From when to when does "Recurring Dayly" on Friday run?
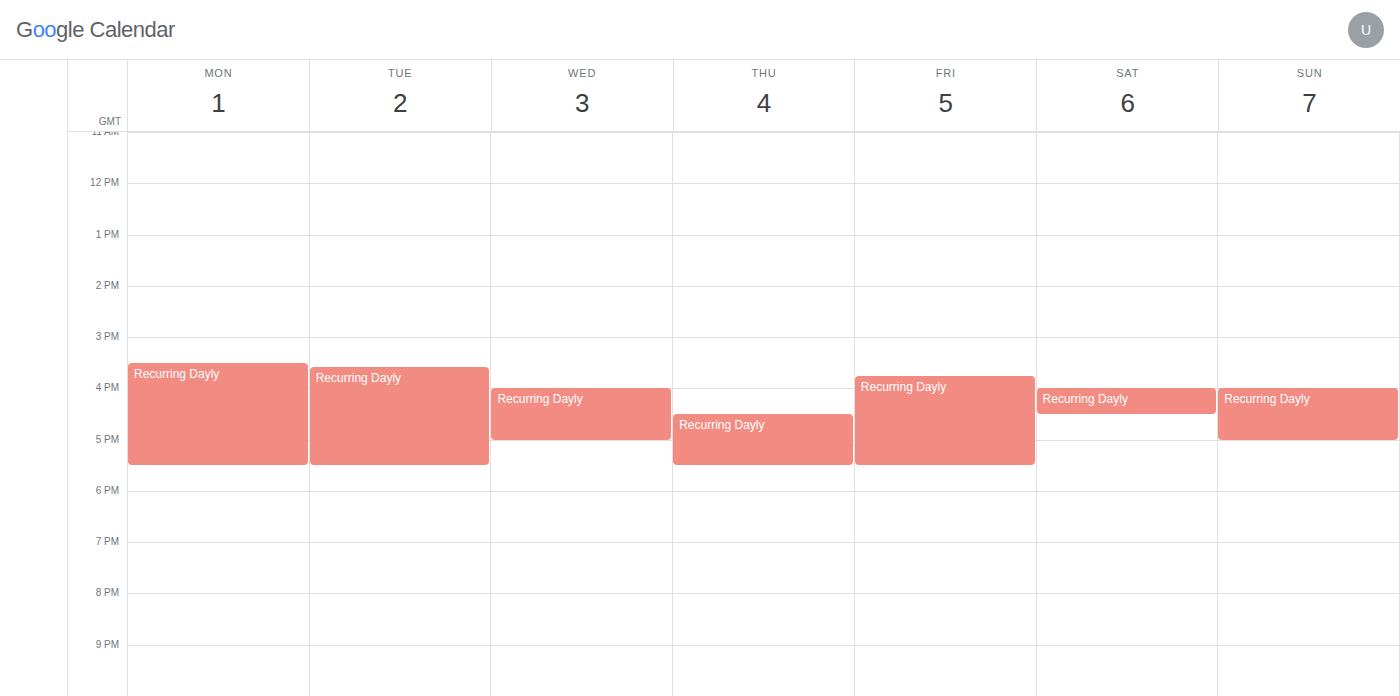
3:45 PM to 5:30 PM